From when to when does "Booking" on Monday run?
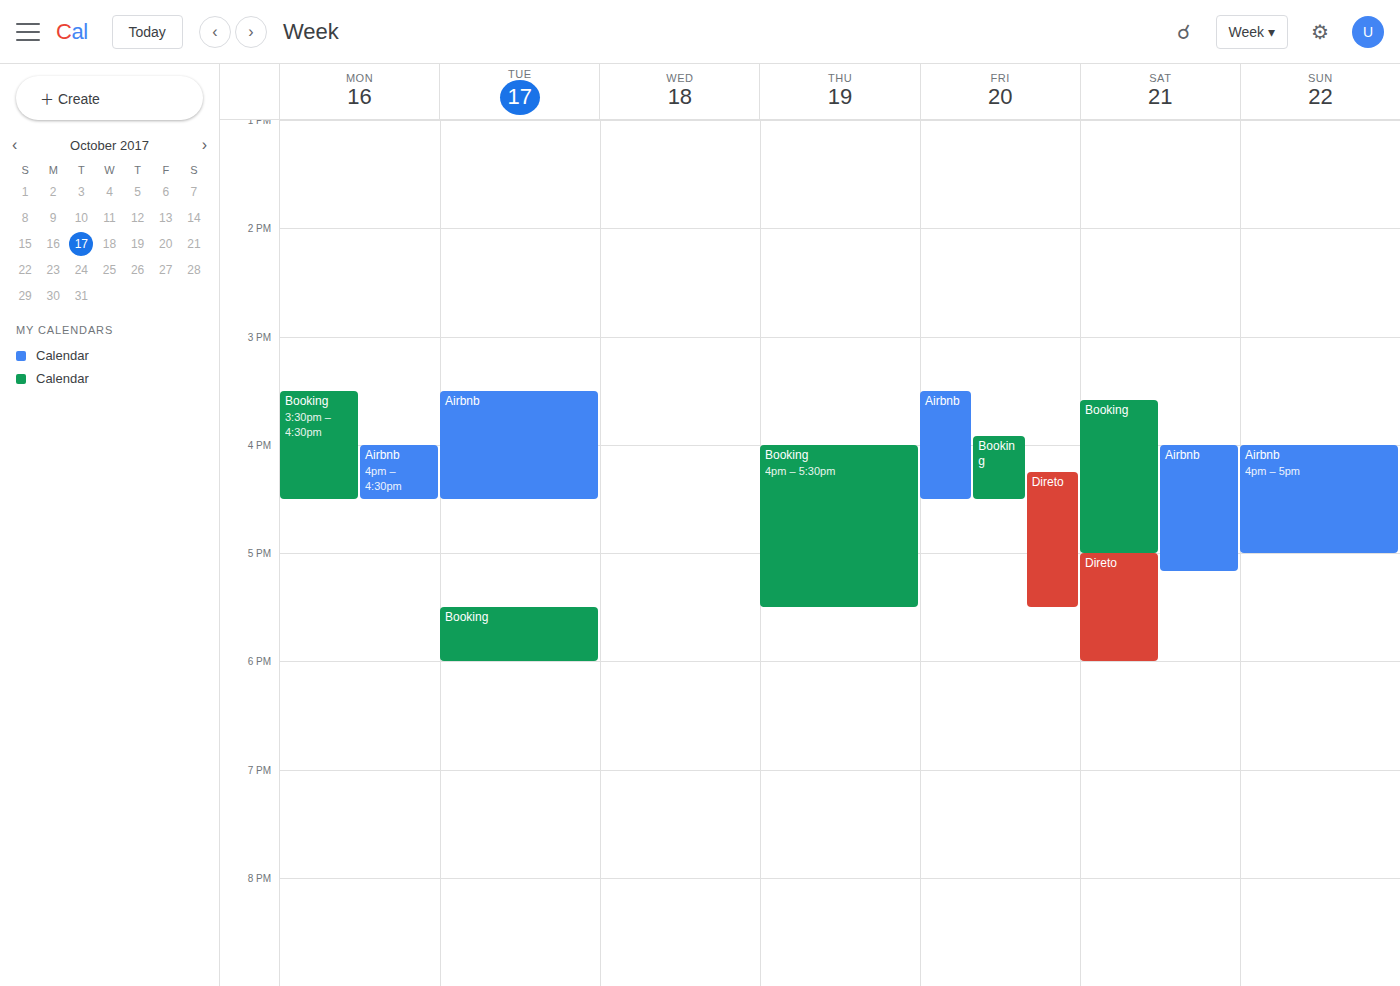
3:30 PM to 4:30 PM